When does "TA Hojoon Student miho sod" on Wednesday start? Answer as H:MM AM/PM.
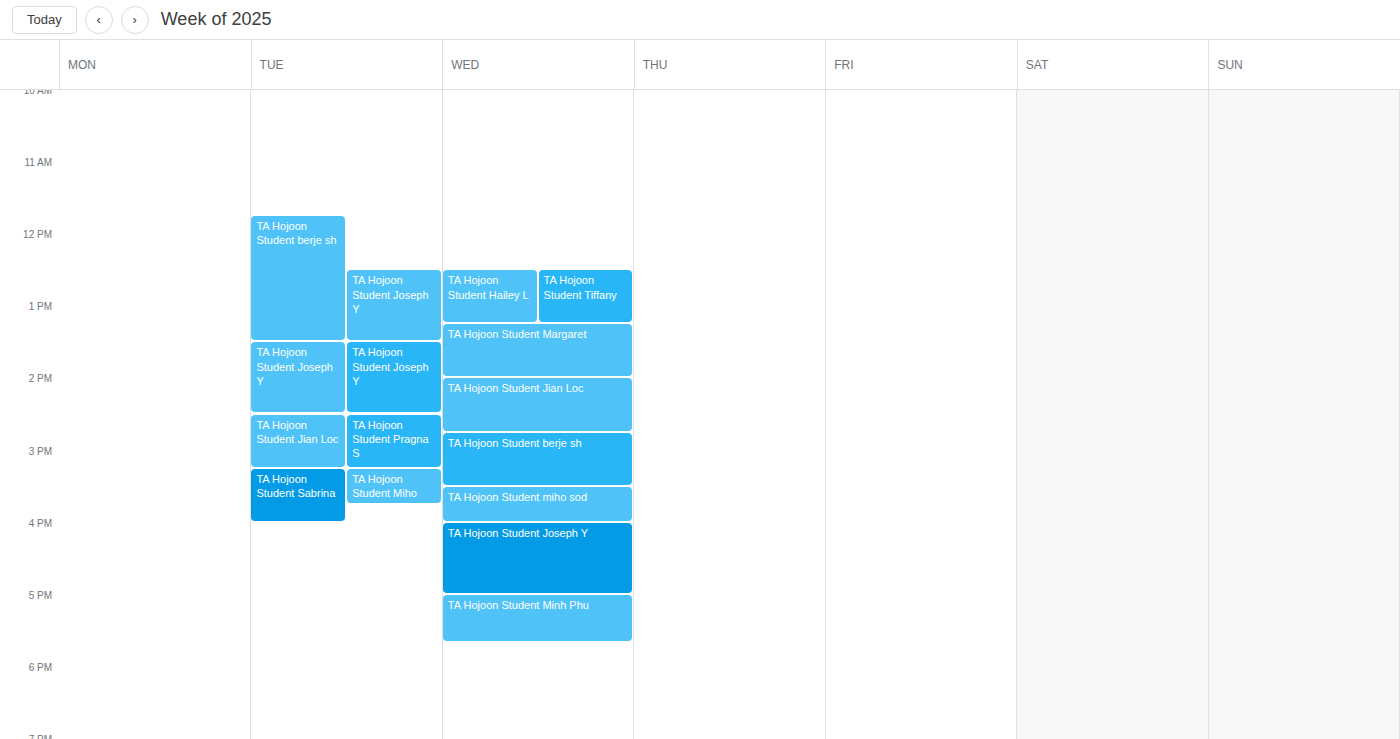
3:30 PM